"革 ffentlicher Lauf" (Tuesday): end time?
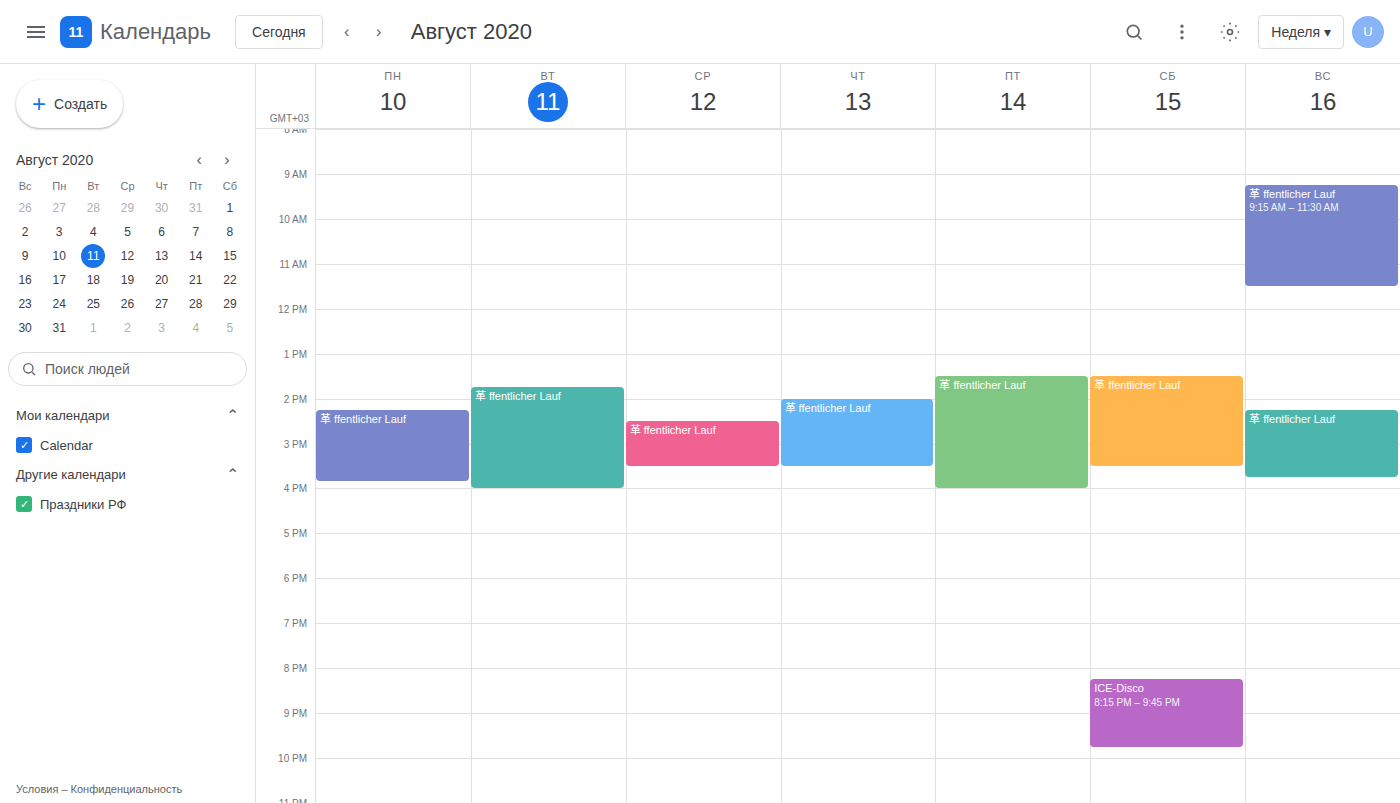
4:00 PM